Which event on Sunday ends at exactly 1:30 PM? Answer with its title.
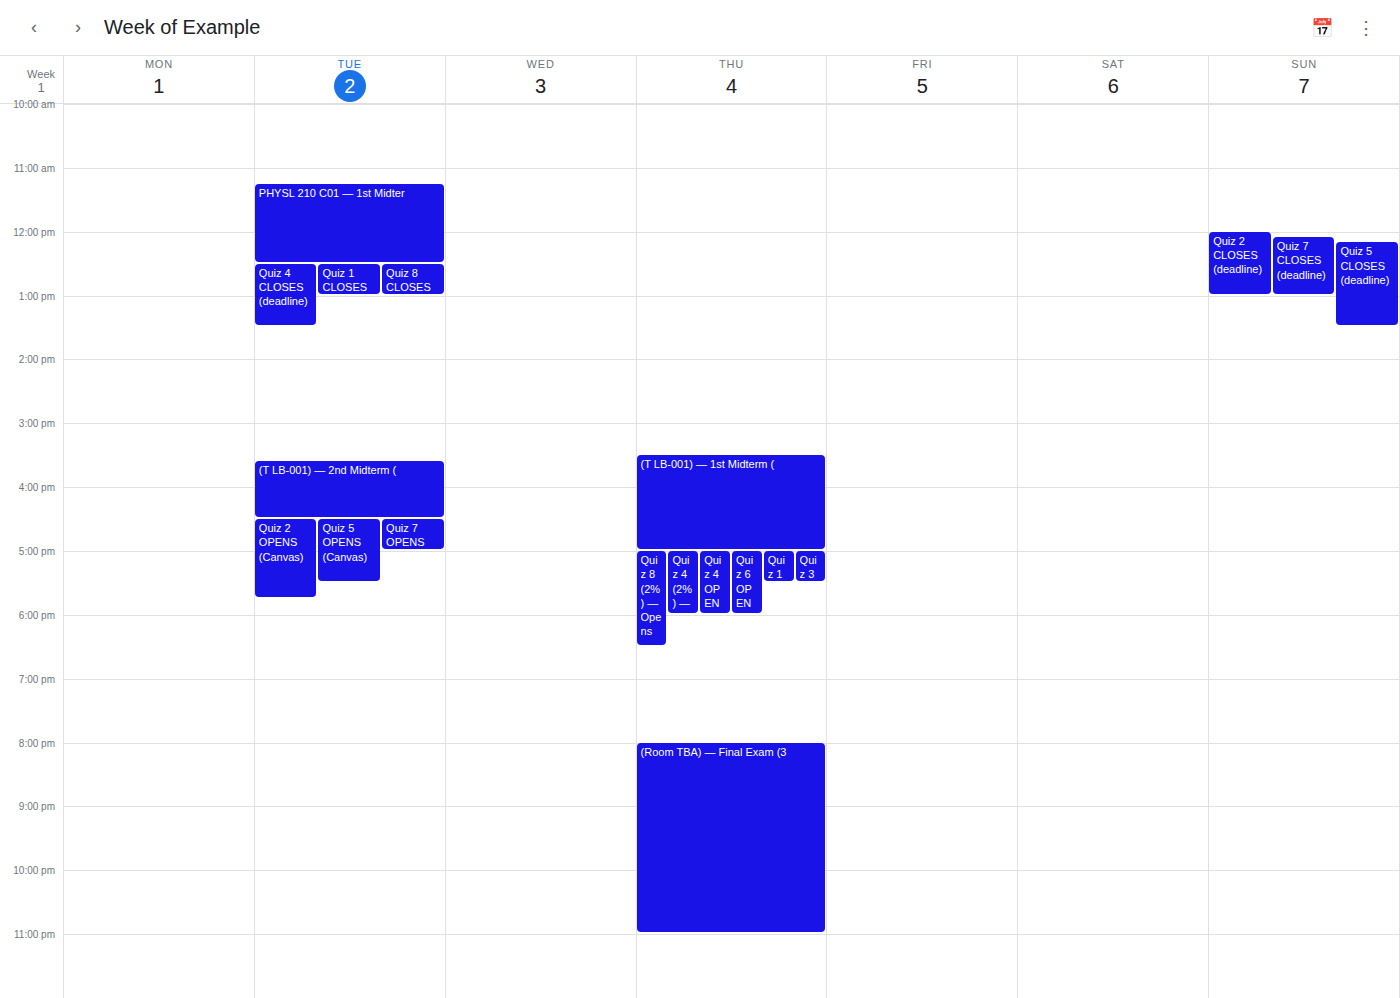
"Quiz 5 CLOSES (deadline)"